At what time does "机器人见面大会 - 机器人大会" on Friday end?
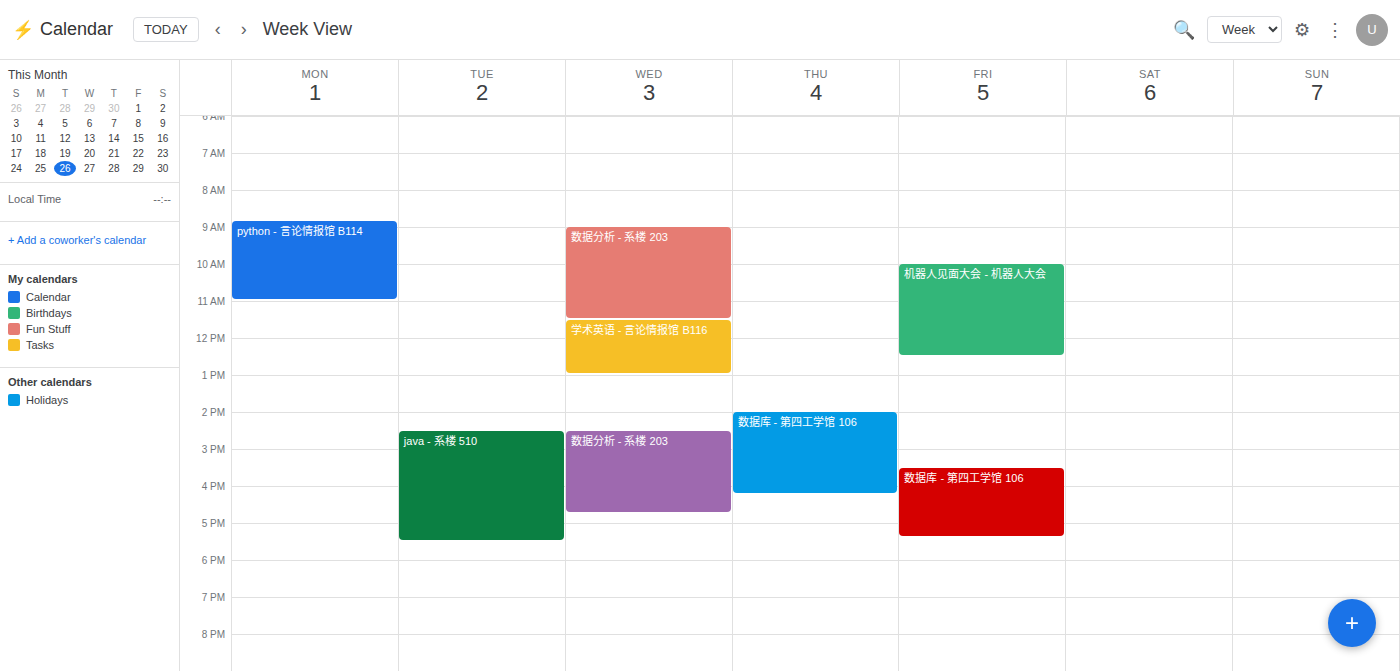
12:30